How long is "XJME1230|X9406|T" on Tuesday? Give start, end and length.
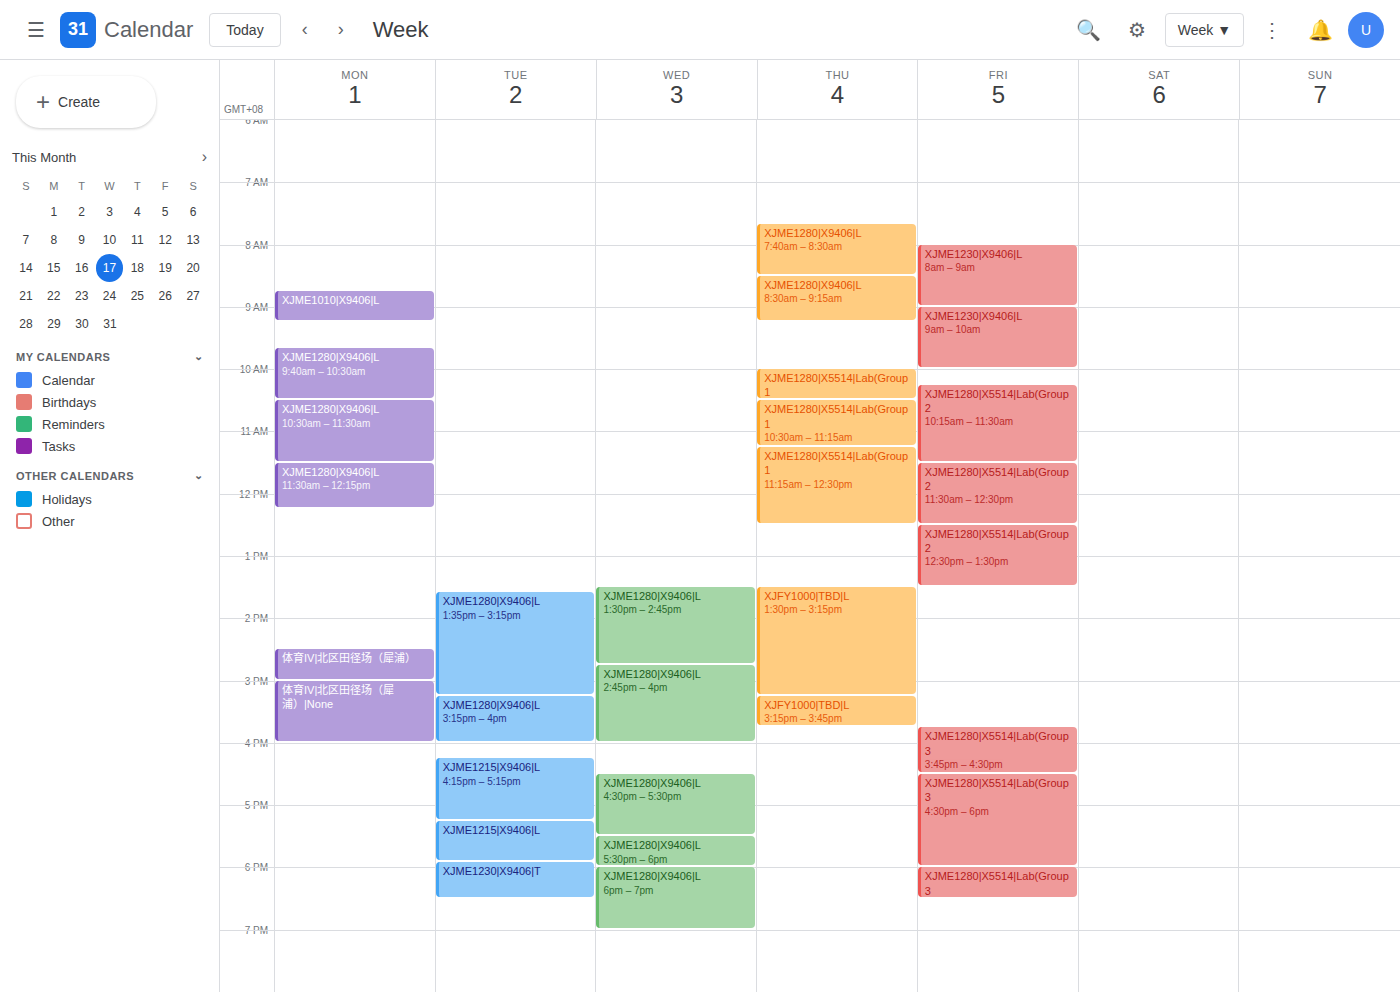
5:55 PM to 6:30 PM, 35 minutes